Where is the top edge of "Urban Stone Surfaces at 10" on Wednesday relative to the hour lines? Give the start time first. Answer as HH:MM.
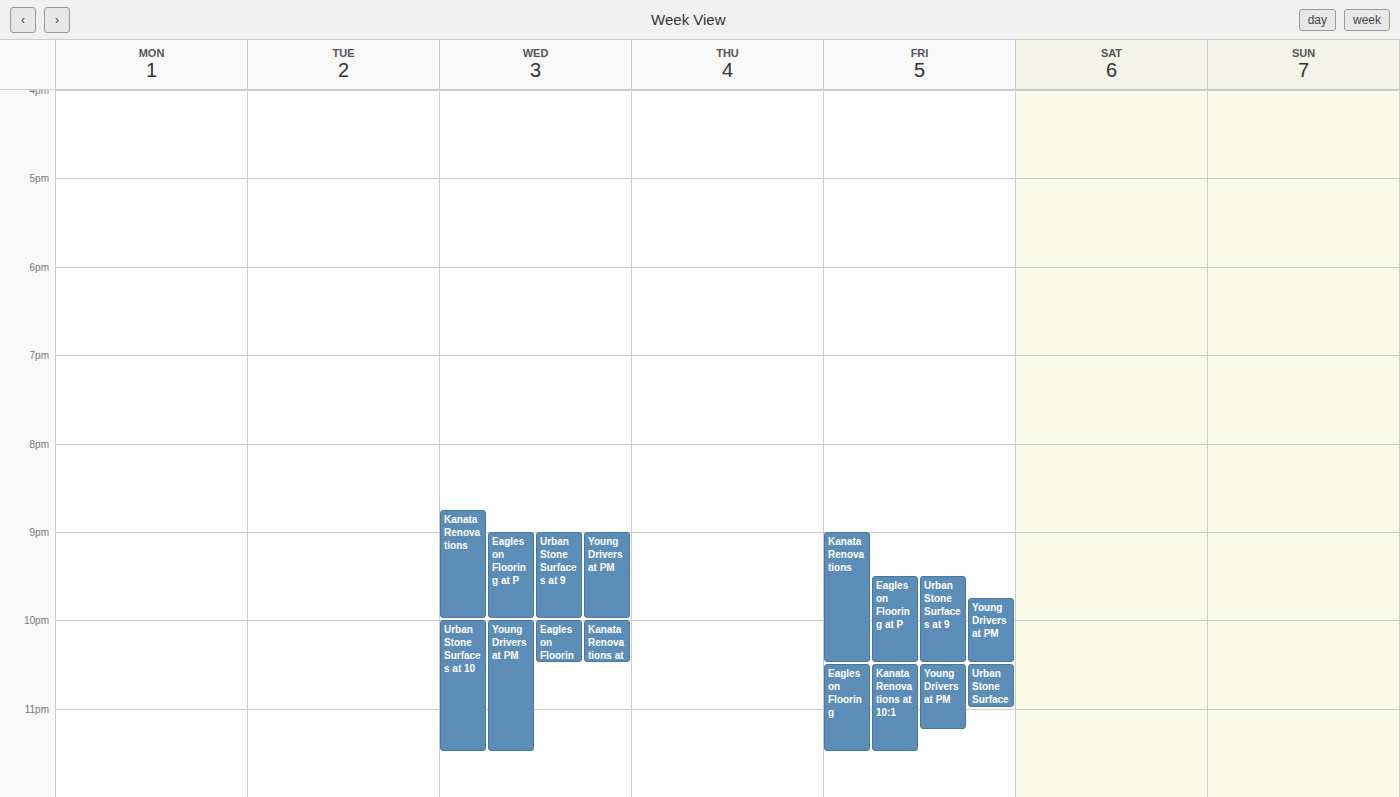
22:00 -- exactly on the 22:00 line.